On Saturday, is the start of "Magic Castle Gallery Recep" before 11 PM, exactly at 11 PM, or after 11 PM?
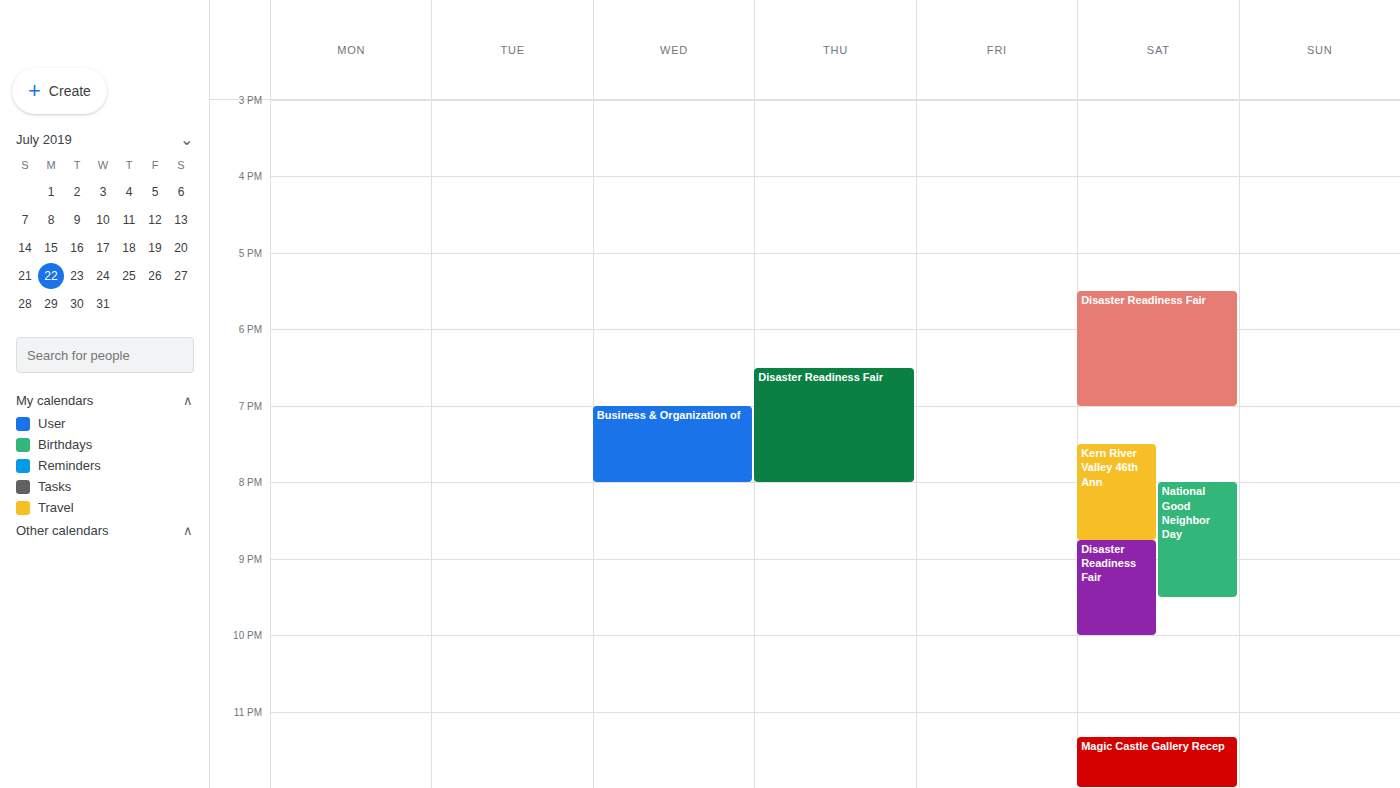
11:20 PM -- after 11 PM, 20 minutes below the 11 PM line.